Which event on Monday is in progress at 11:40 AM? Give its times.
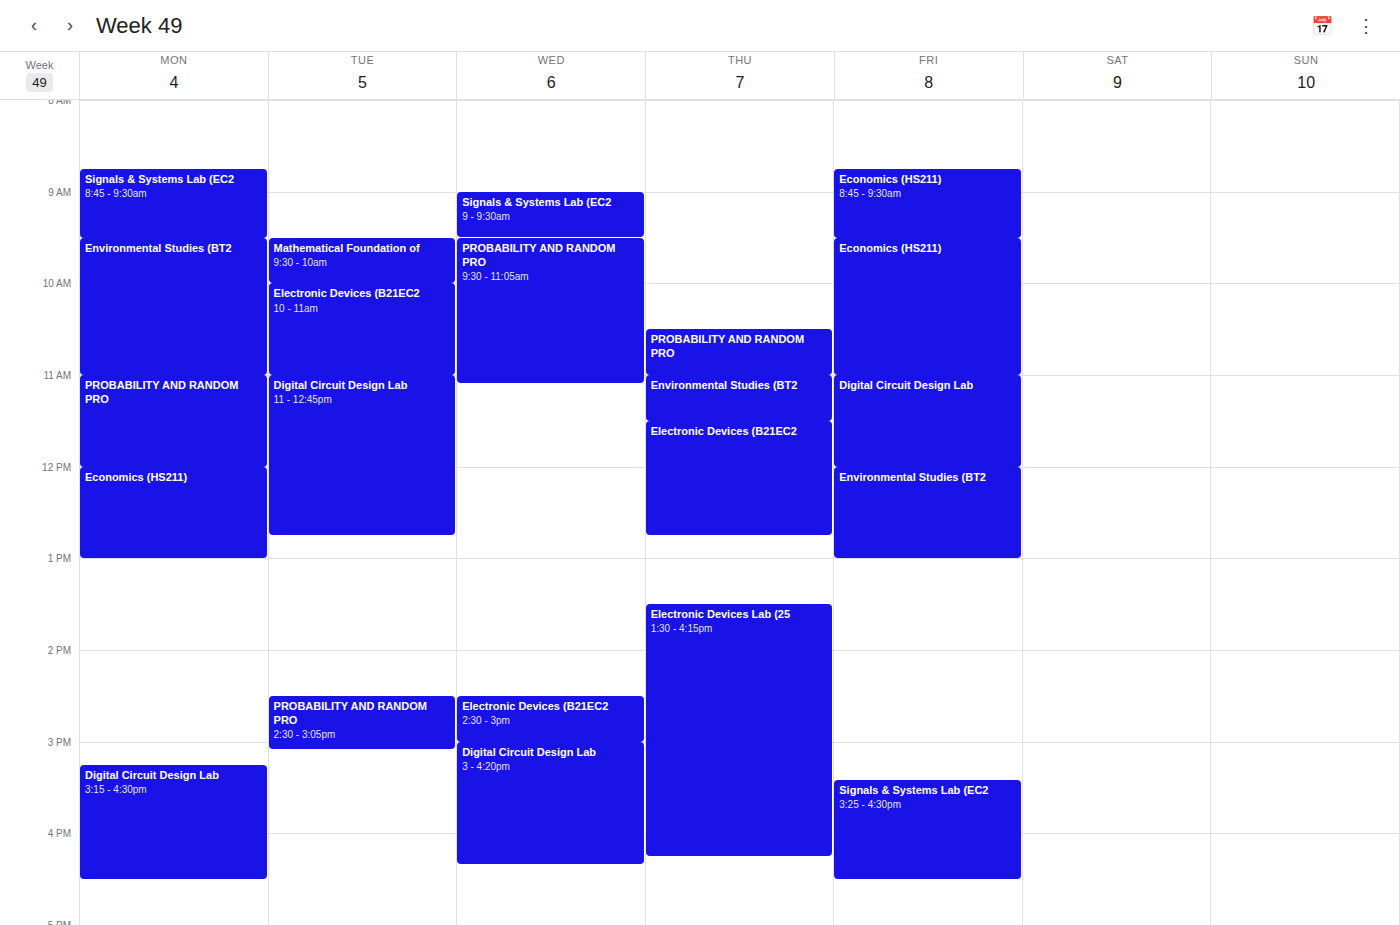
"PROBABILITY AND RANDOM PRO", 11:00 AM to 12:00 PM